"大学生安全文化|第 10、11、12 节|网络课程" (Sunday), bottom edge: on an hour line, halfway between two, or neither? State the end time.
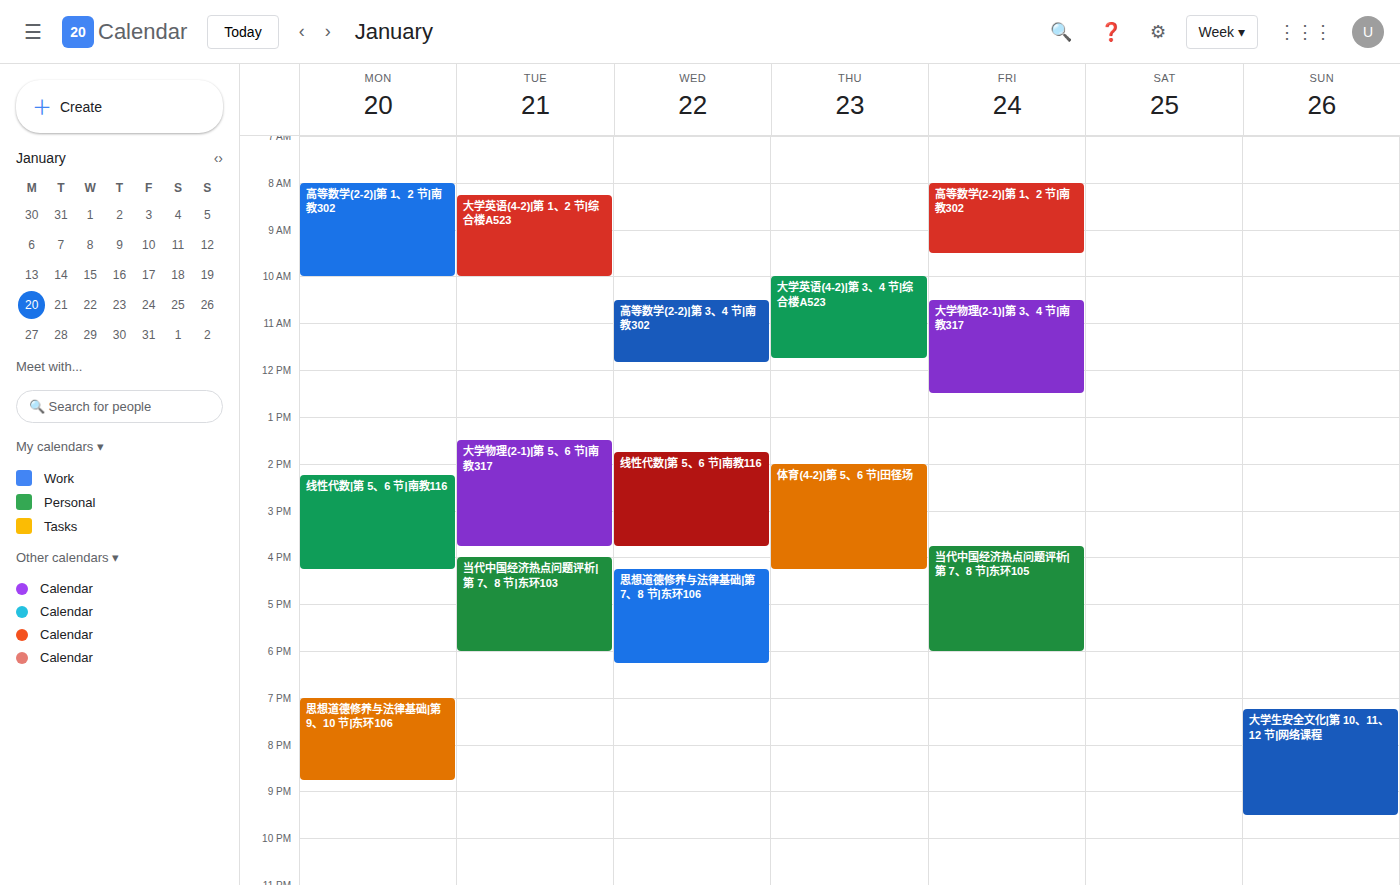
9:30 PM -- halfway between the 9 PM and 10 PM lines.